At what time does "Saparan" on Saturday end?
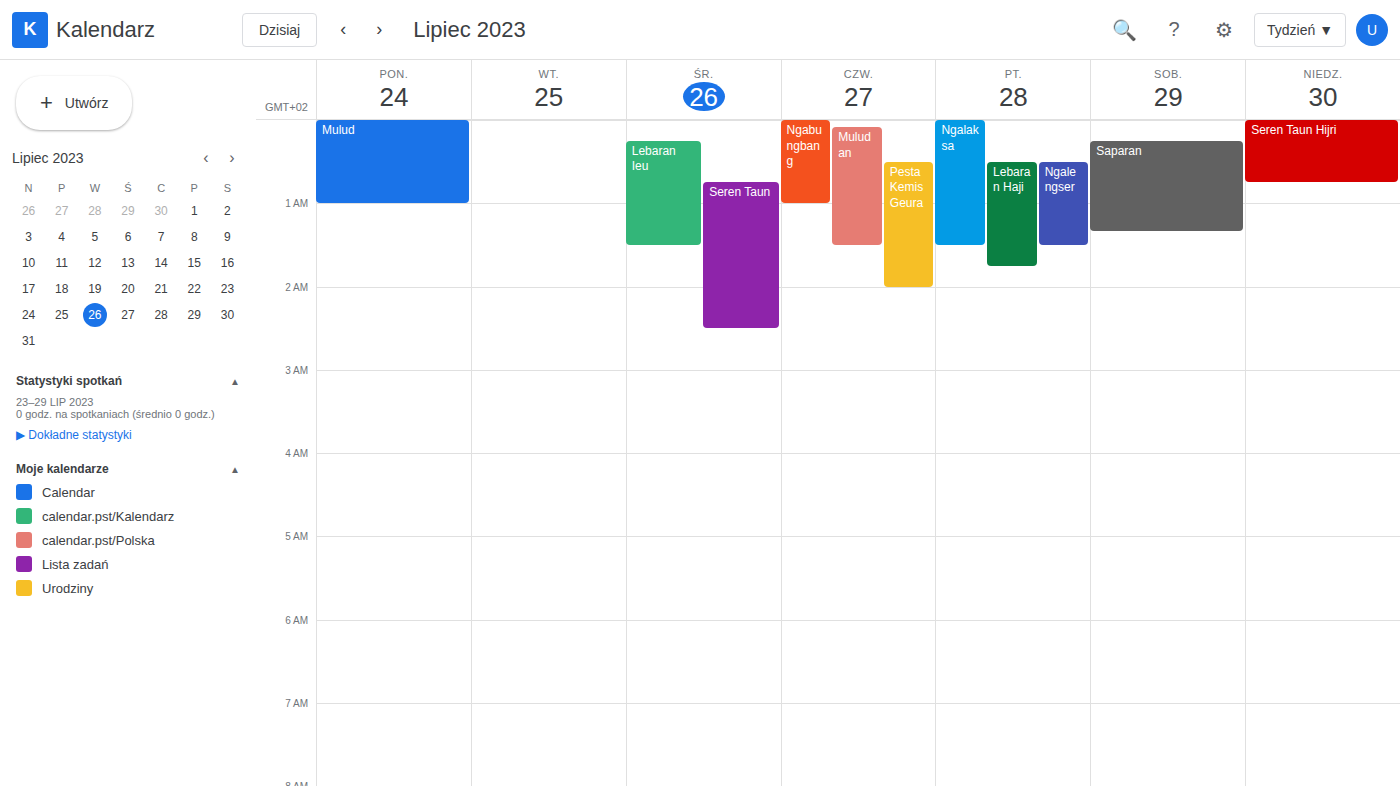
1:20 AM